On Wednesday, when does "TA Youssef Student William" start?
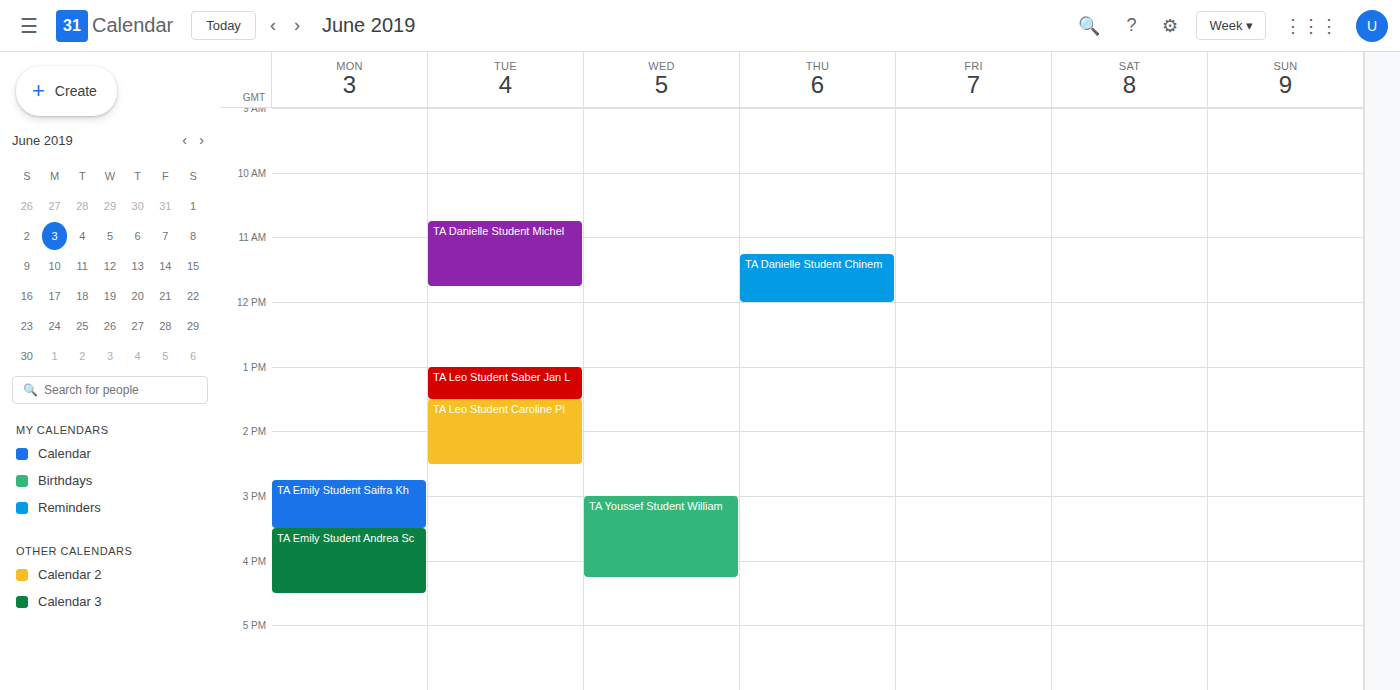
3:00 PM